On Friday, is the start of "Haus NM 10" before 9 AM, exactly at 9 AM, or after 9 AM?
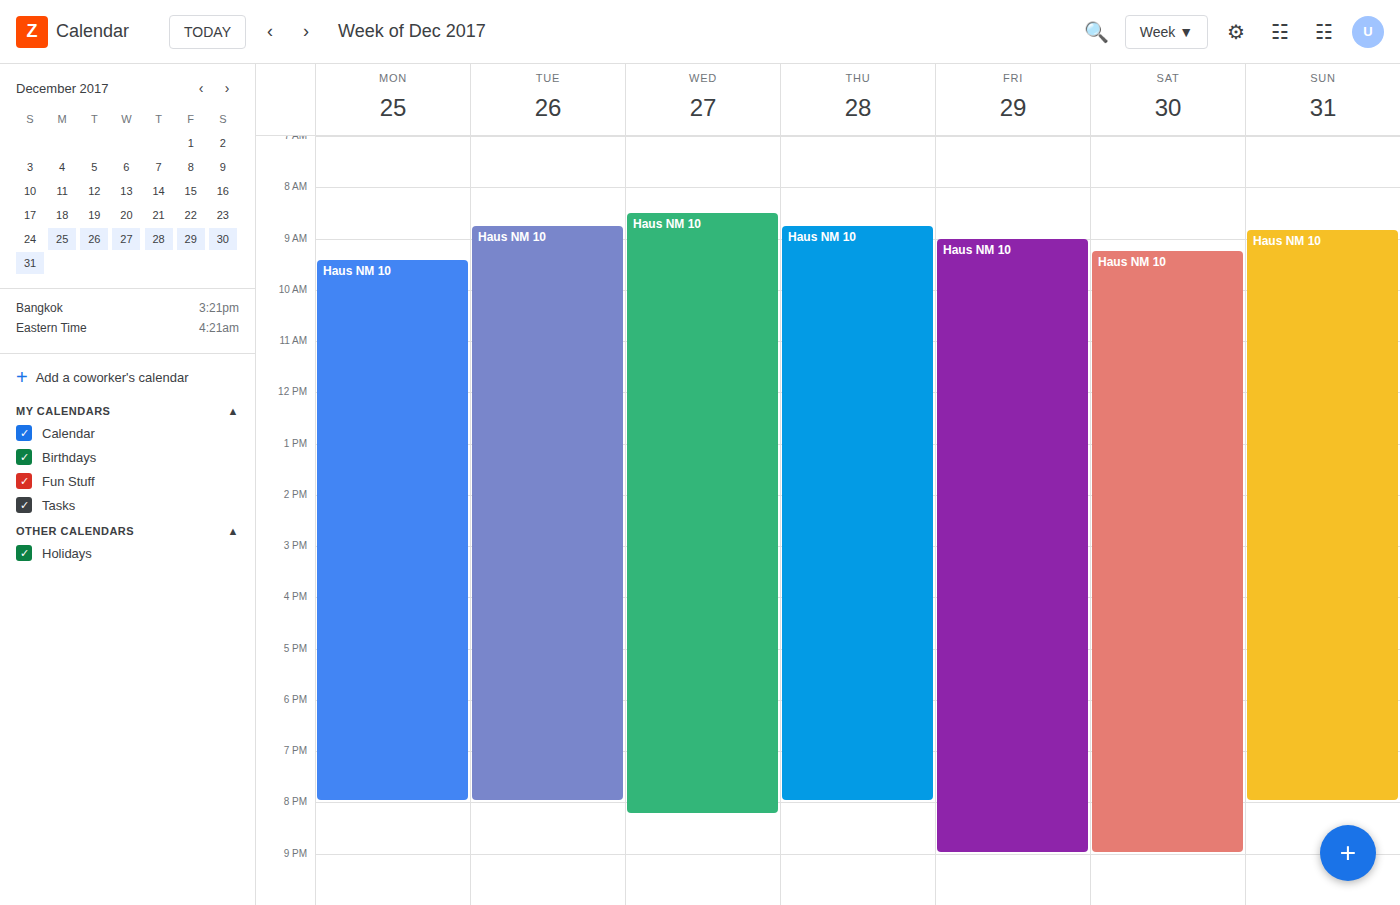
9:00 AM -- exactly at 9 AM, on the 9 AM line.